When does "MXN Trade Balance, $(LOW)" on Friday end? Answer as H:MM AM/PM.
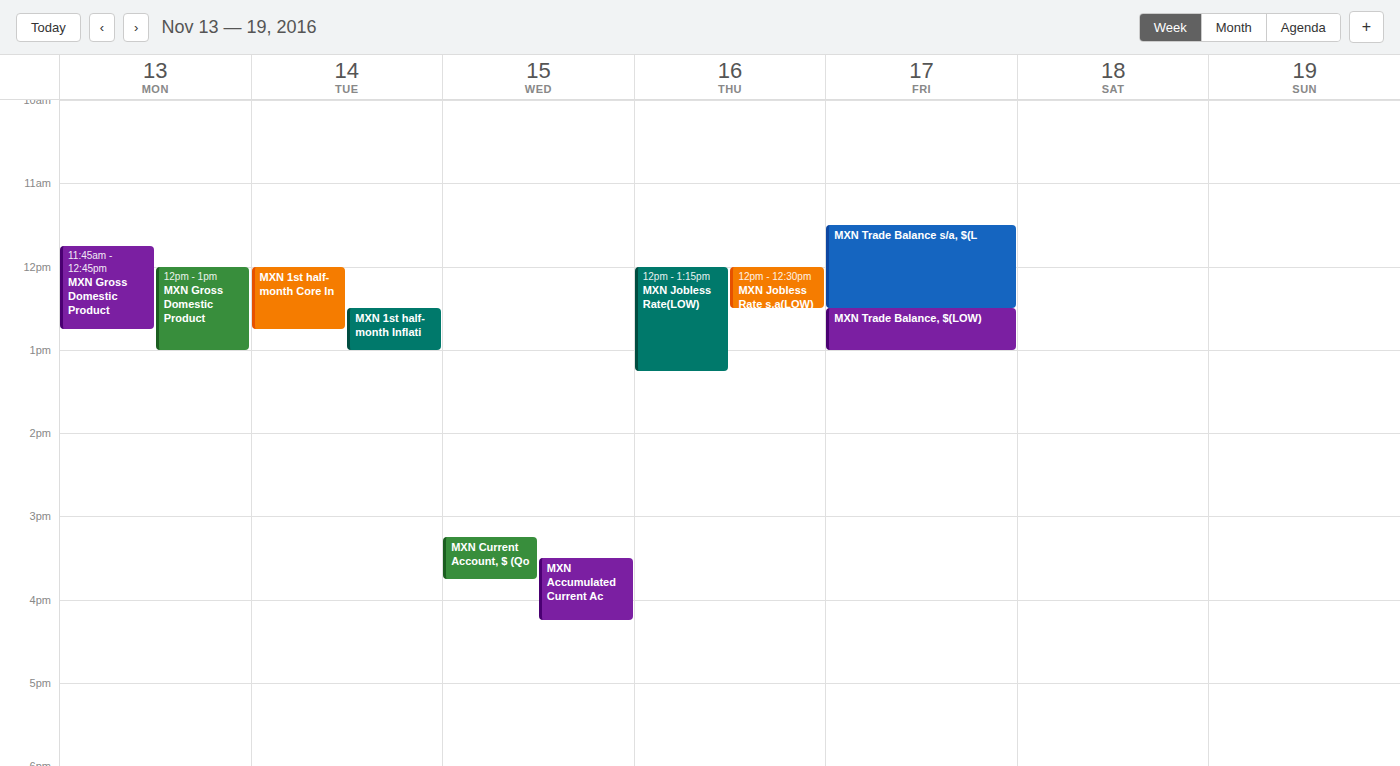
1:00 PM